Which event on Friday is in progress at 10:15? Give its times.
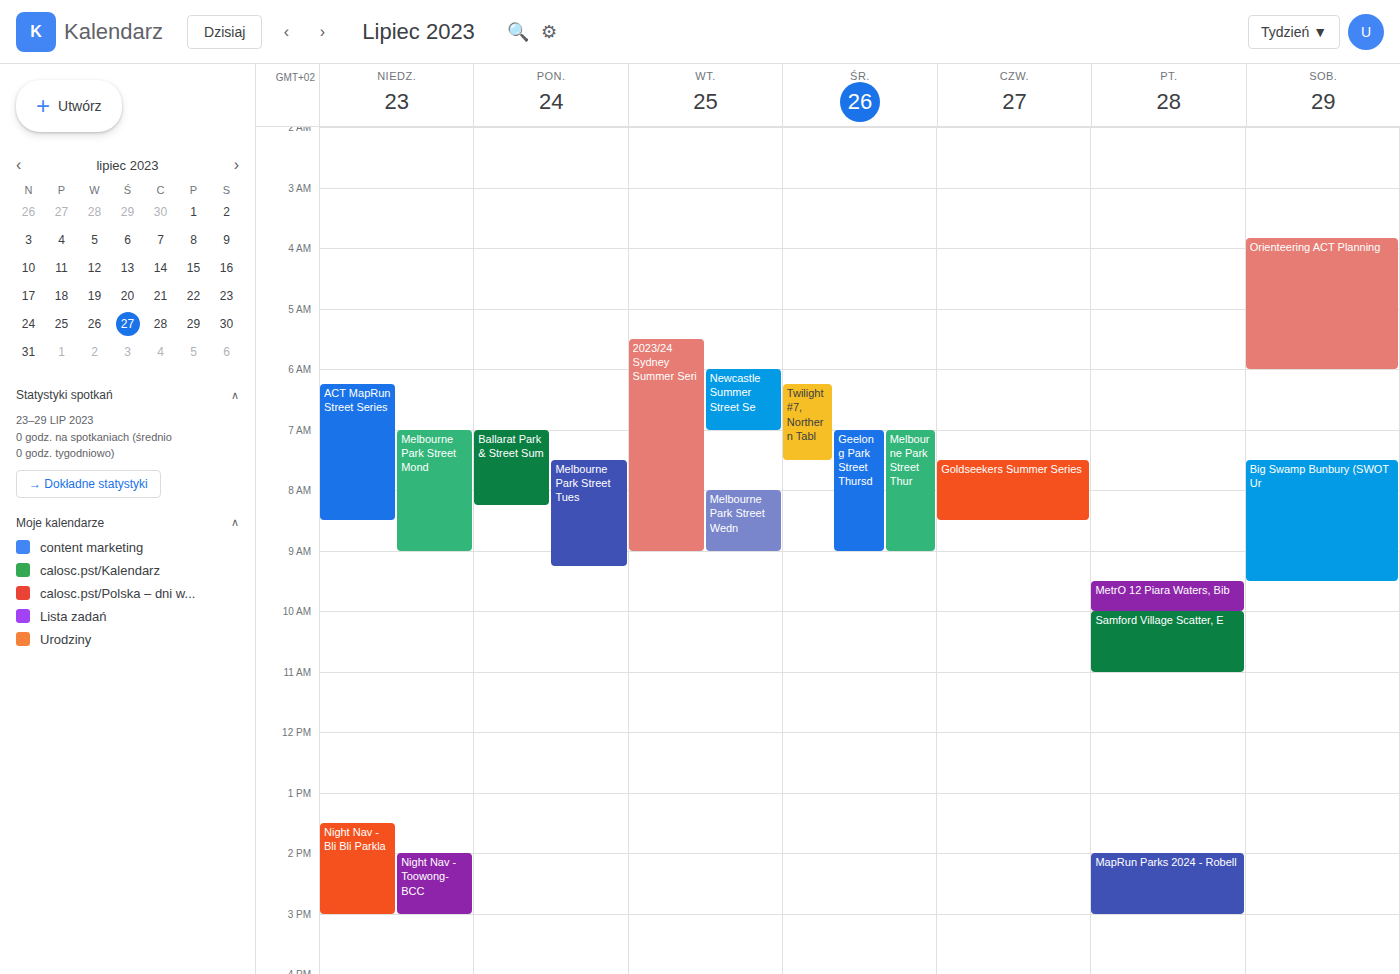
"Samford Village Scatter, E", 10:00 to 11:00